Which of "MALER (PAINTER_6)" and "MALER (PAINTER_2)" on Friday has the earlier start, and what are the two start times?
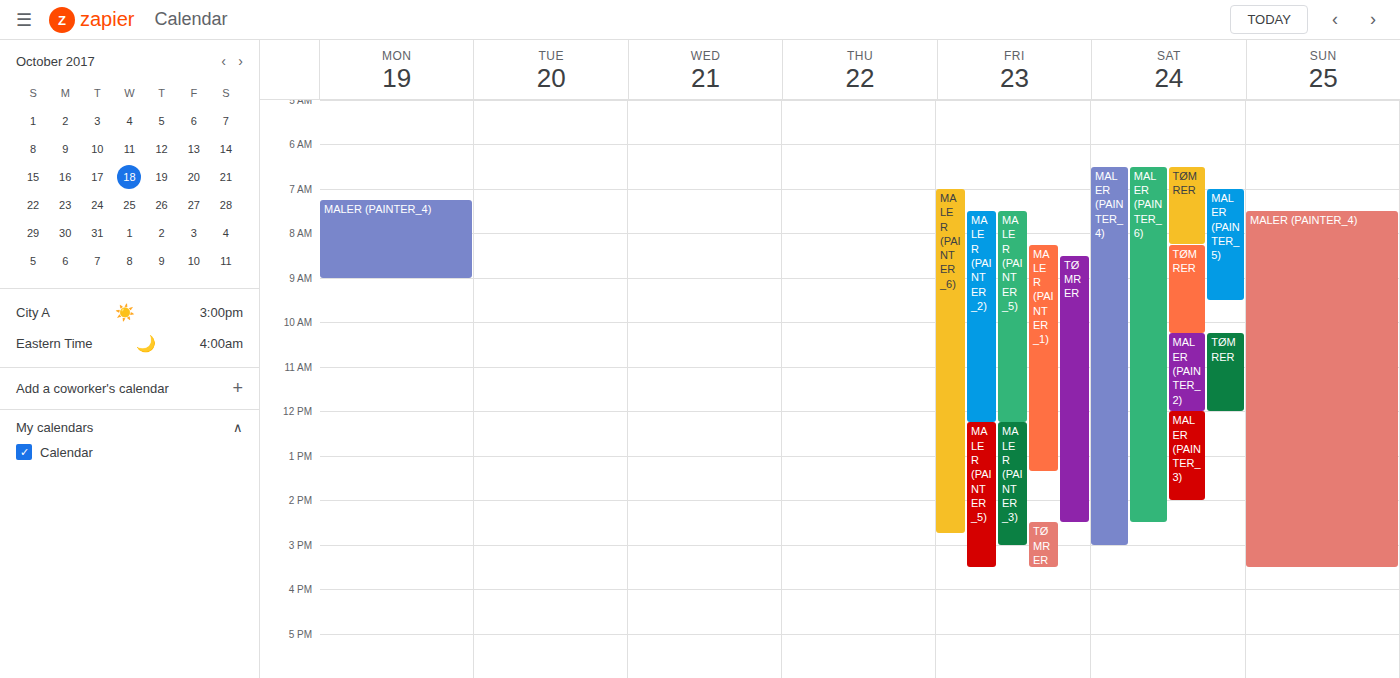
"MALER (PAINTER_6)" 7:00 AM; "MALER (PAINTER_2)" 7:30 AM.